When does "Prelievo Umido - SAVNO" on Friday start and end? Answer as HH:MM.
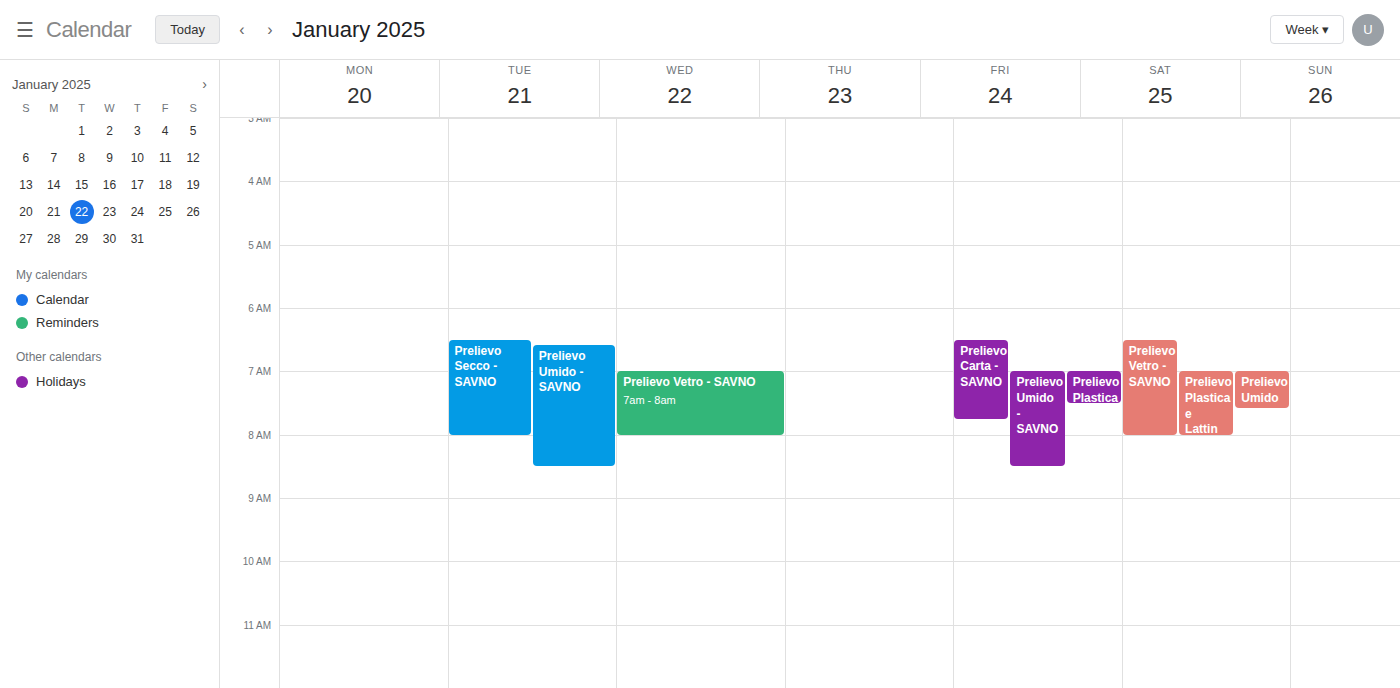
07:00 to 08:30